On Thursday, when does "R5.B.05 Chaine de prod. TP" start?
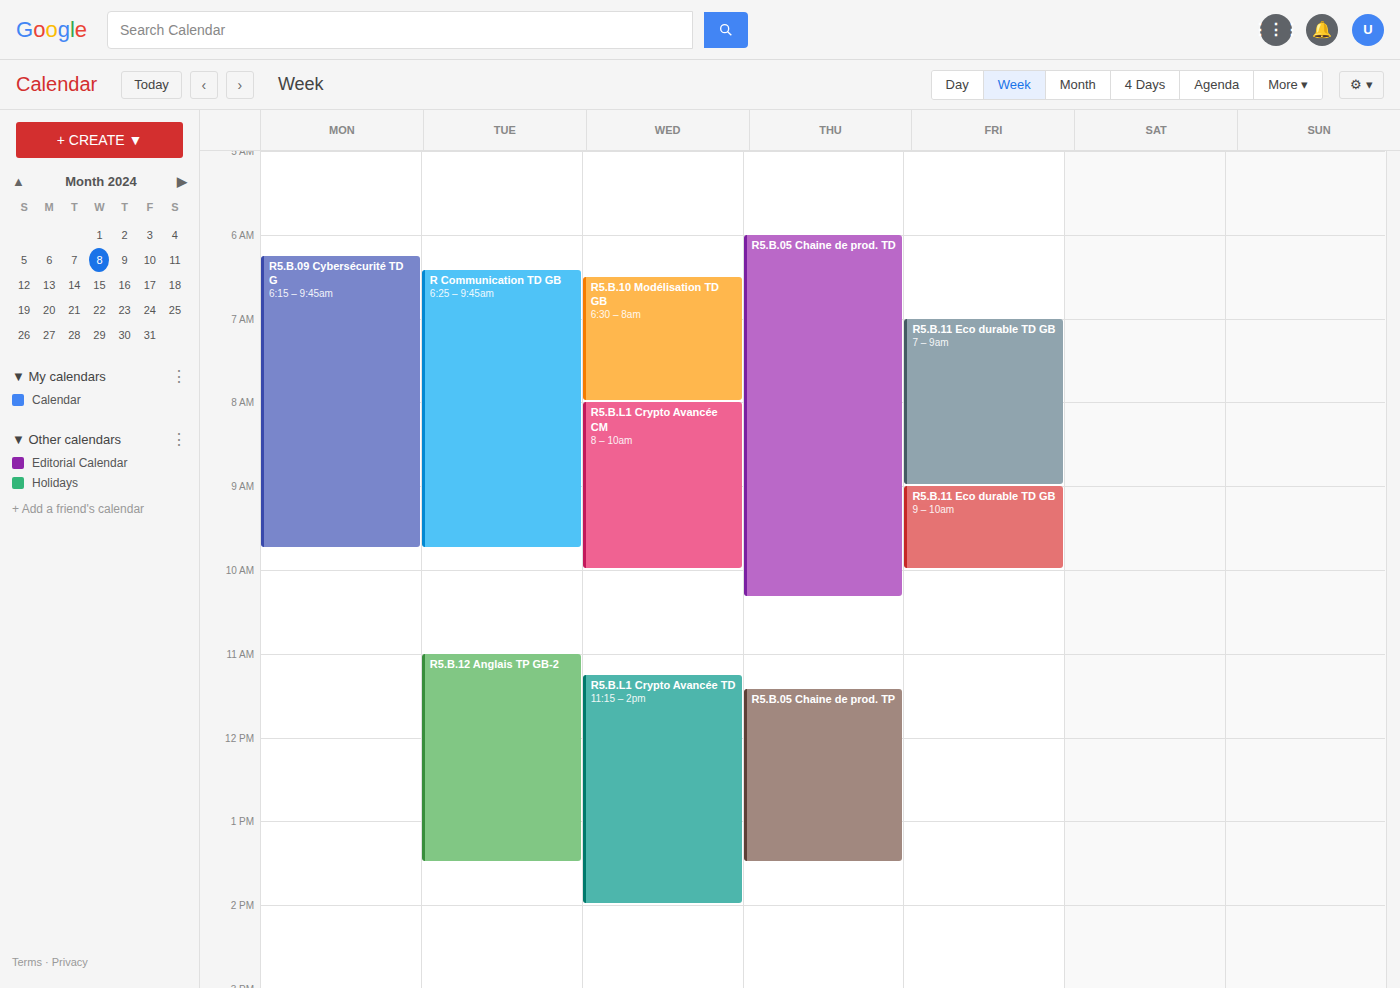
11:25 AM